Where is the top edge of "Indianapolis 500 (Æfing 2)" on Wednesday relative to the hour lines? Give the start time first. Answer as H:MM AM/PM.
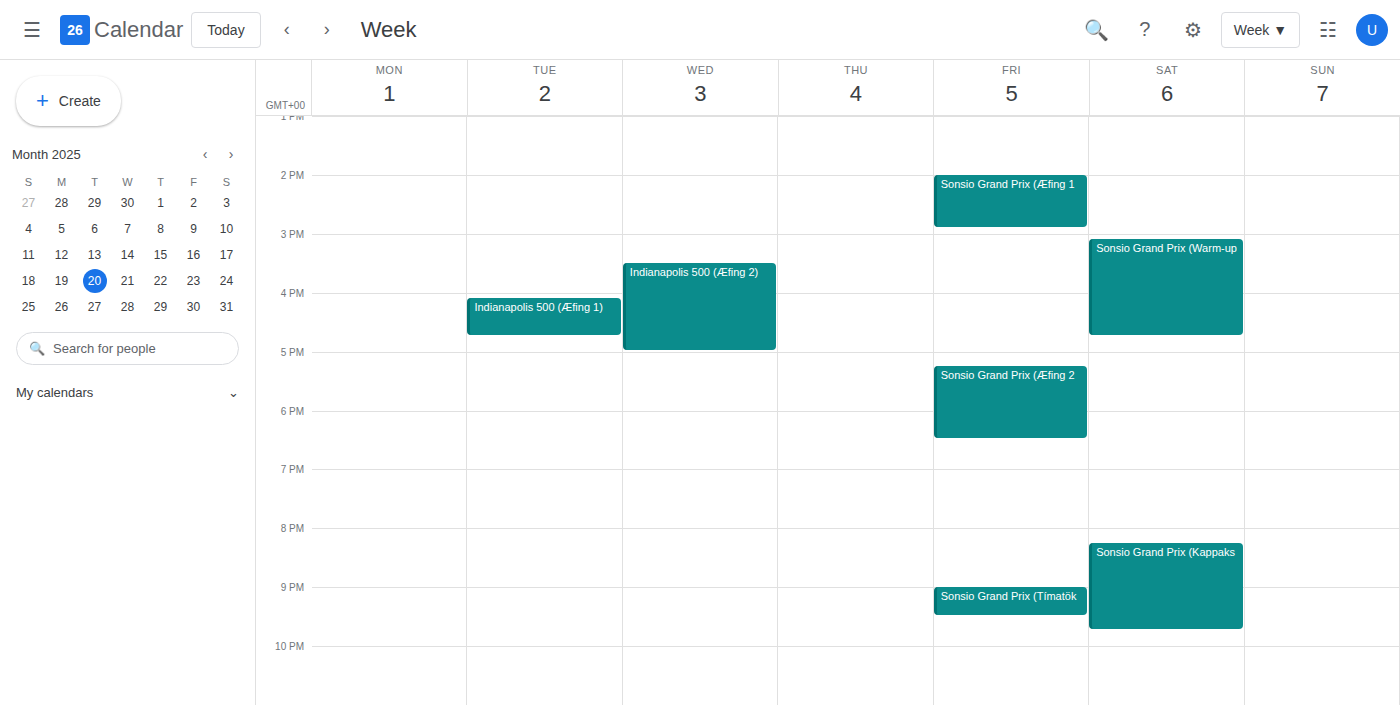
3:30 PM -- halfway between the 3 PM and 4 PM lines.